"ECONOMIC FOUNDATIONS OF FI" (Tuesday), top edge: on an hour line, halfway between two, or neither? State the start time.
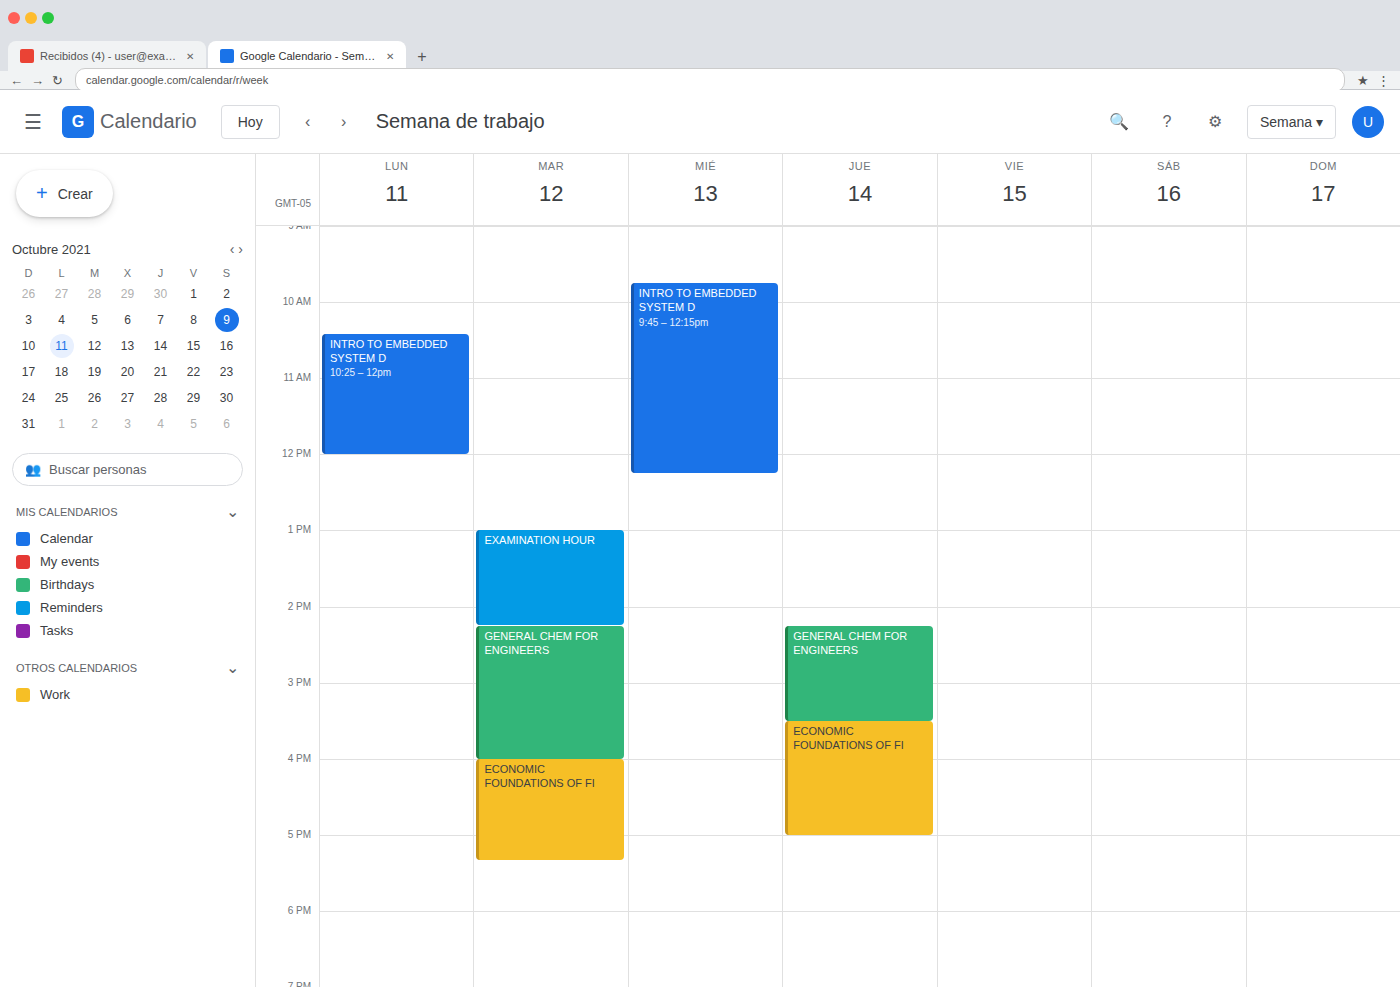
16:00 -- exactly on the 16:00 line.